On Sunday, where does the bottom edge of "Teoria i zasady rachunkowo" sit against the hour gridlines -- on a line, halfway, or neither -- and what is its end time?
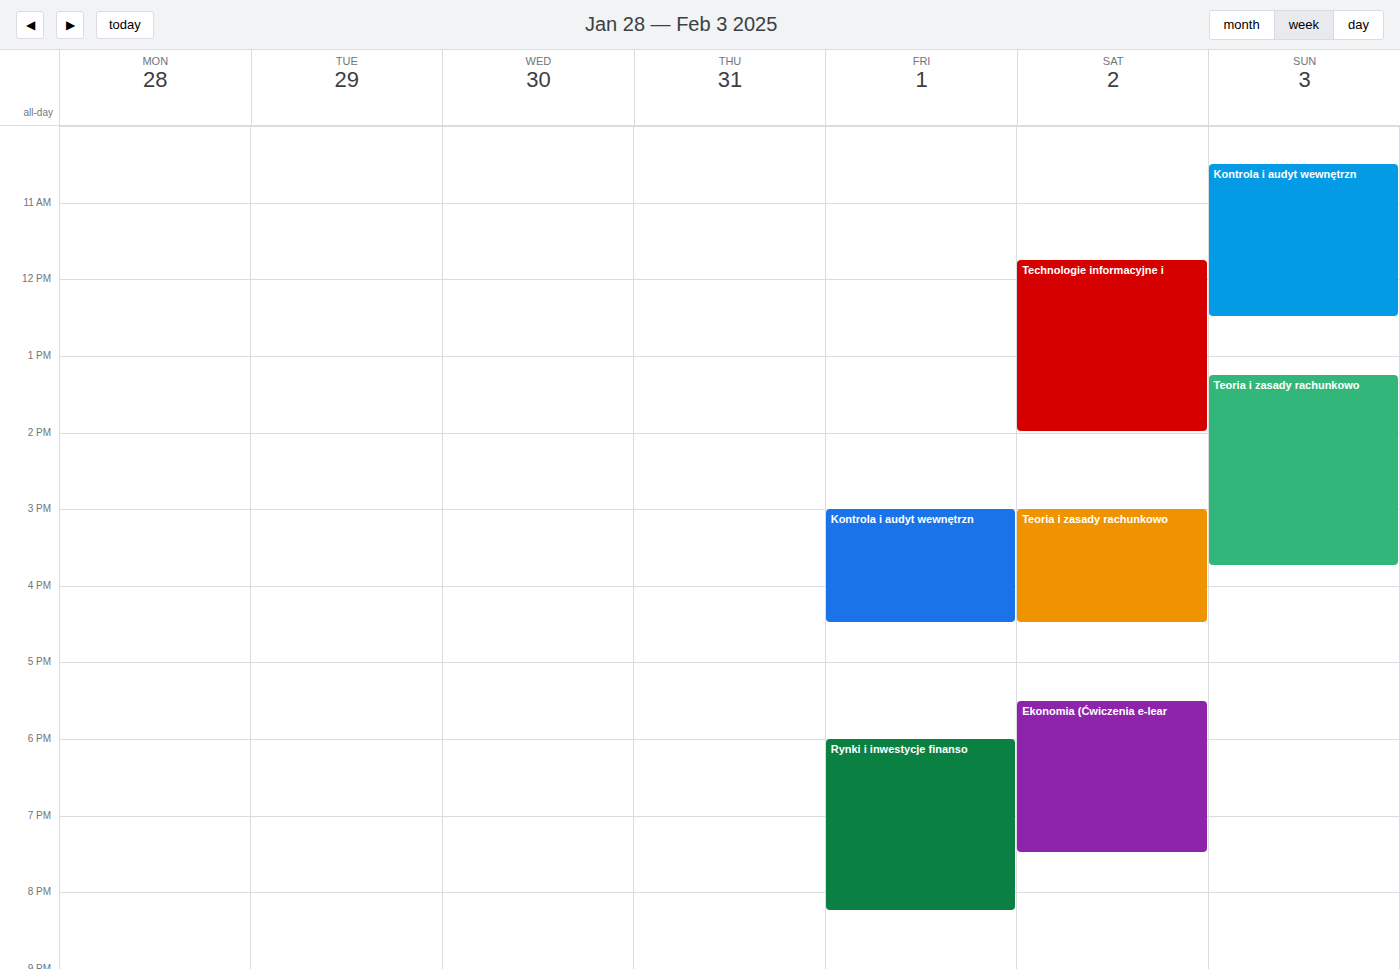
3:45 PM -- neither: three quarters of the way from the 3 PM line to the 4 PM line.